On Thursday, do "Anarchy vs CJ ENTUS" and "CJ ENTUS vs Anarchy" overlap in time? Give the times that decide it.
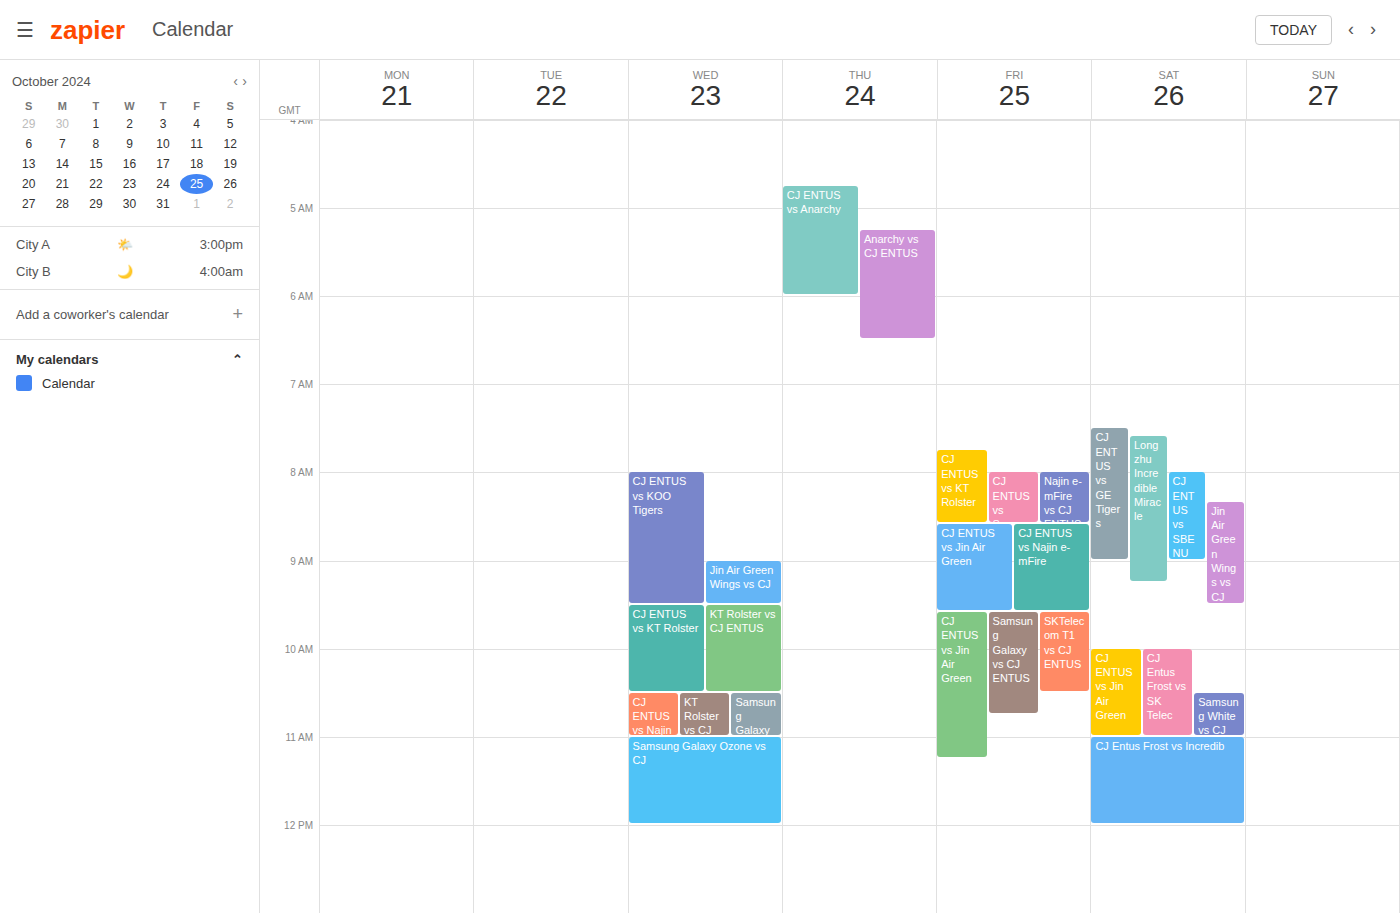
"Anarchy vs CJ ENTUS" starts at 05:15, before "CJ ENTUS vs Anarchy" ends at 06:00 -- they overlap.